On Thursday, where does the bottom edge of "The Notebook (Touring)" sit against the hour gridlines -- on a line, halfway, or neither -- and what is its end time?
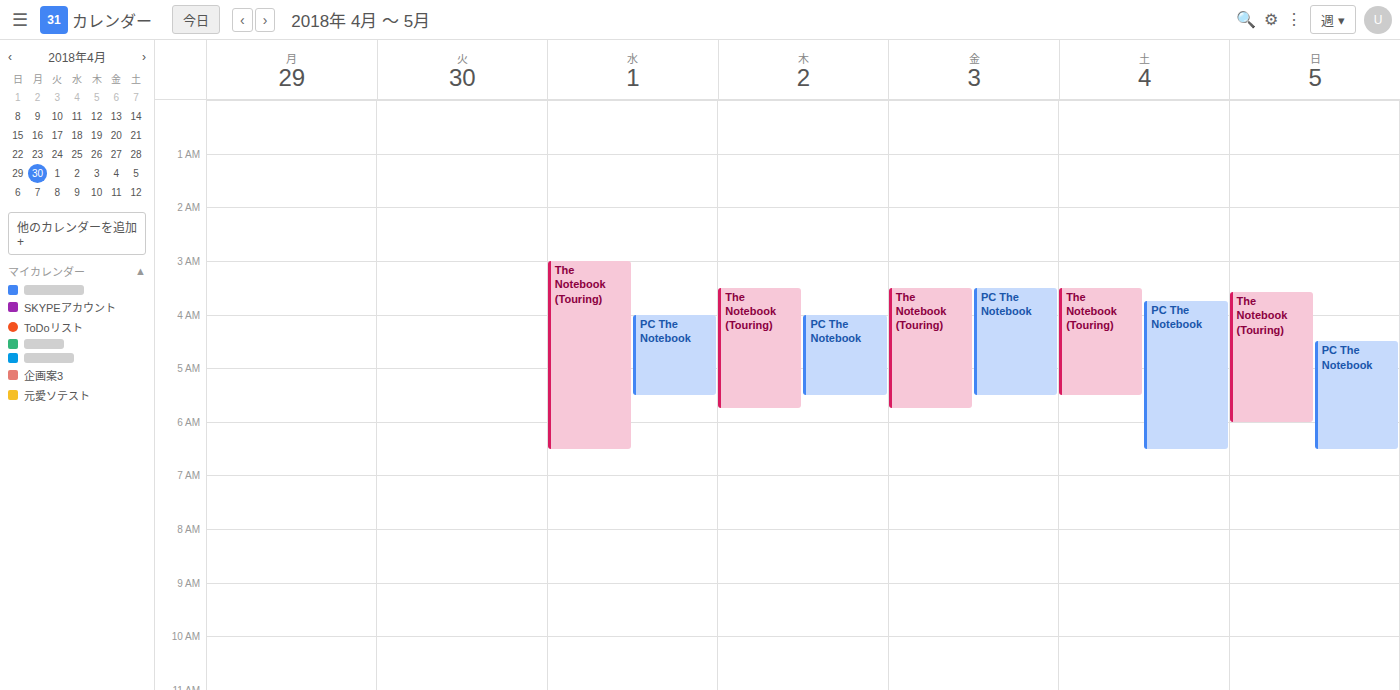
5:45 AM -- neither: three quarters of the way from the 5 AM line to the 6 AM line.